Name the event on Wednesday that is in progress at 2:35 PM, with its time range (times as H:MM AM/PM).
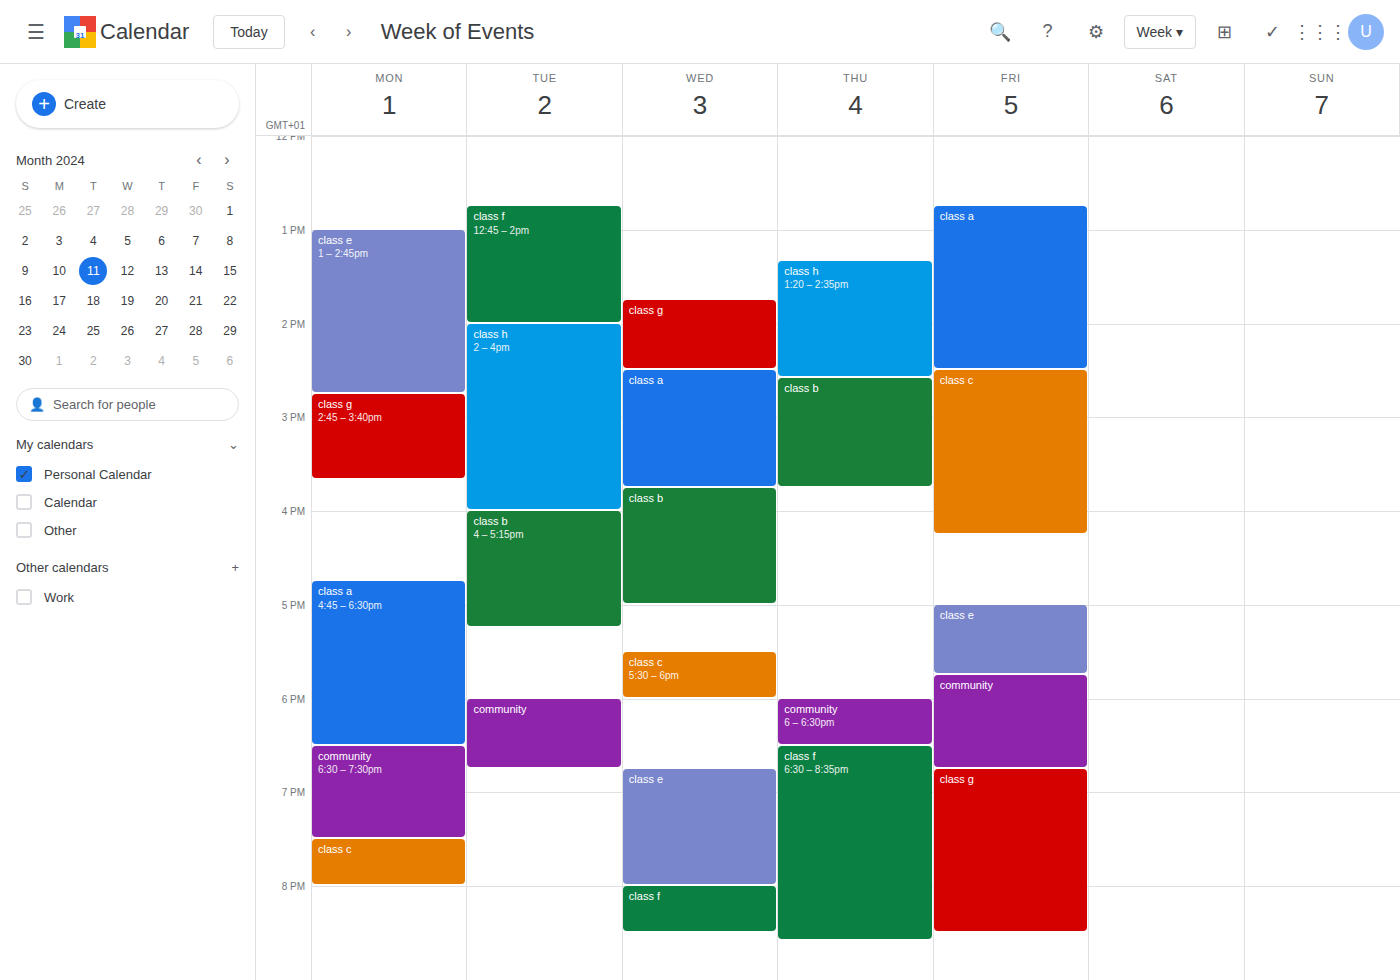
"class a", 2:30 PM to 3:45 PM